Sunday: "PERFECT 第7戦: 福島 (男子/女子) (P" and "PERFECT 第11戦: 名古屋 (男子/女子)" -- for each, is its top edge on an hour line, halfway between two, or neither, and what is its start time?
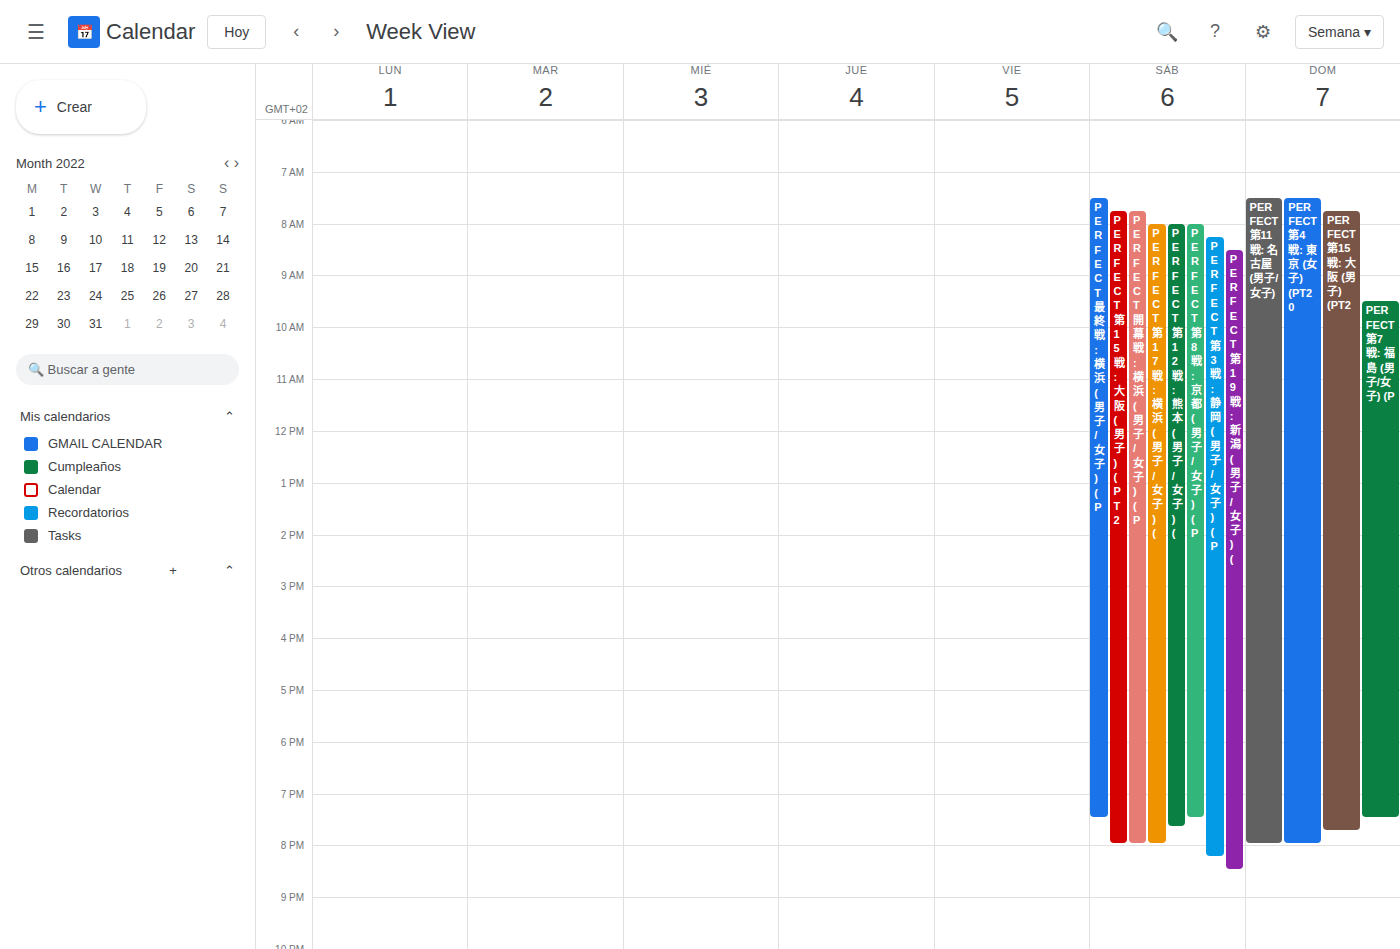
"PERFECT 第7戦: 福島 (男子/女子) (P": 09:30, halfway between the 09:00 and 10:00 lines. "PERFECT 第11戦: 名古屋 (男子/女子)": 07:30, halfway between the 07:00 and 08:00 lines.